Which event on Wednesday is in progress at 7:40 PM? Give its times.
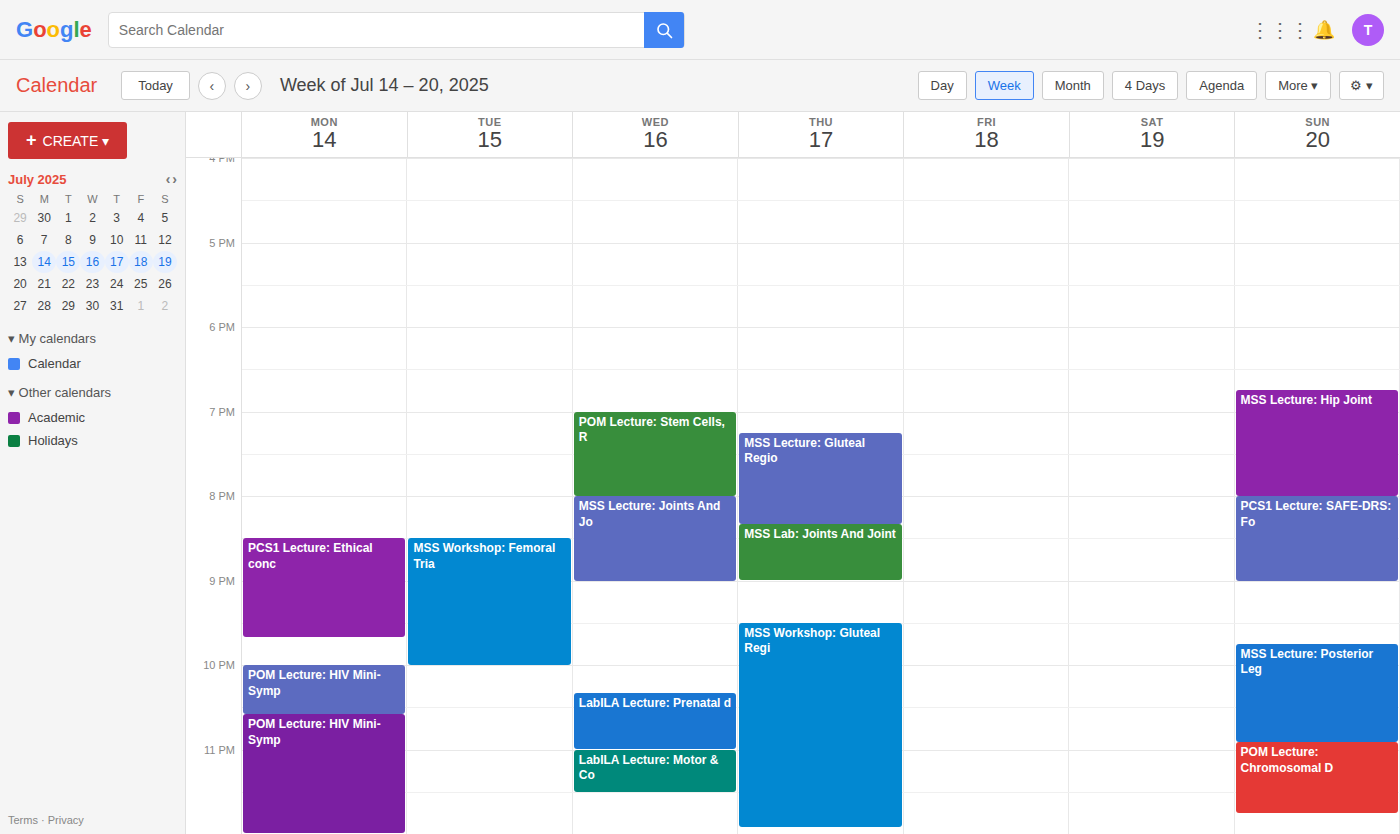
"POM Lecture: Stem Cells, R", 7:00 PM to 8:00 PM